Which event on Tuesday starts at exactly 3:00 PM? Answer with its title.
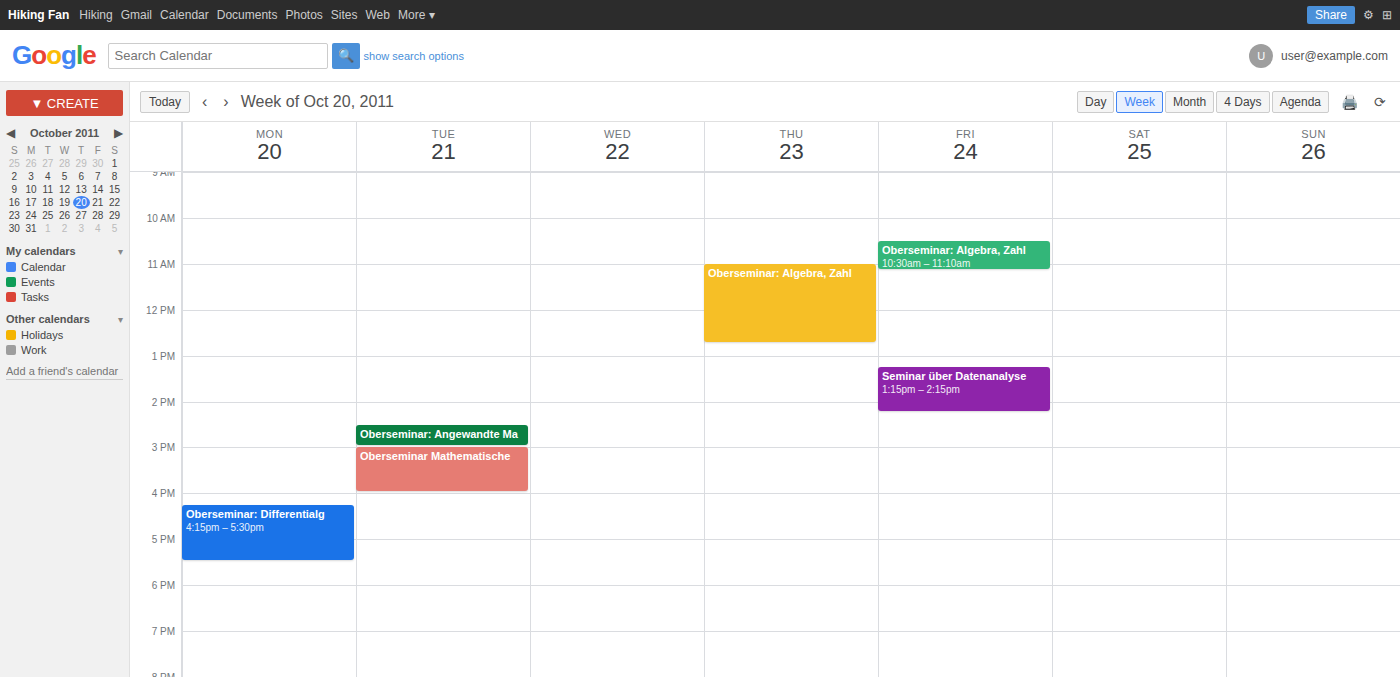
"Oberseminar Mathematische"